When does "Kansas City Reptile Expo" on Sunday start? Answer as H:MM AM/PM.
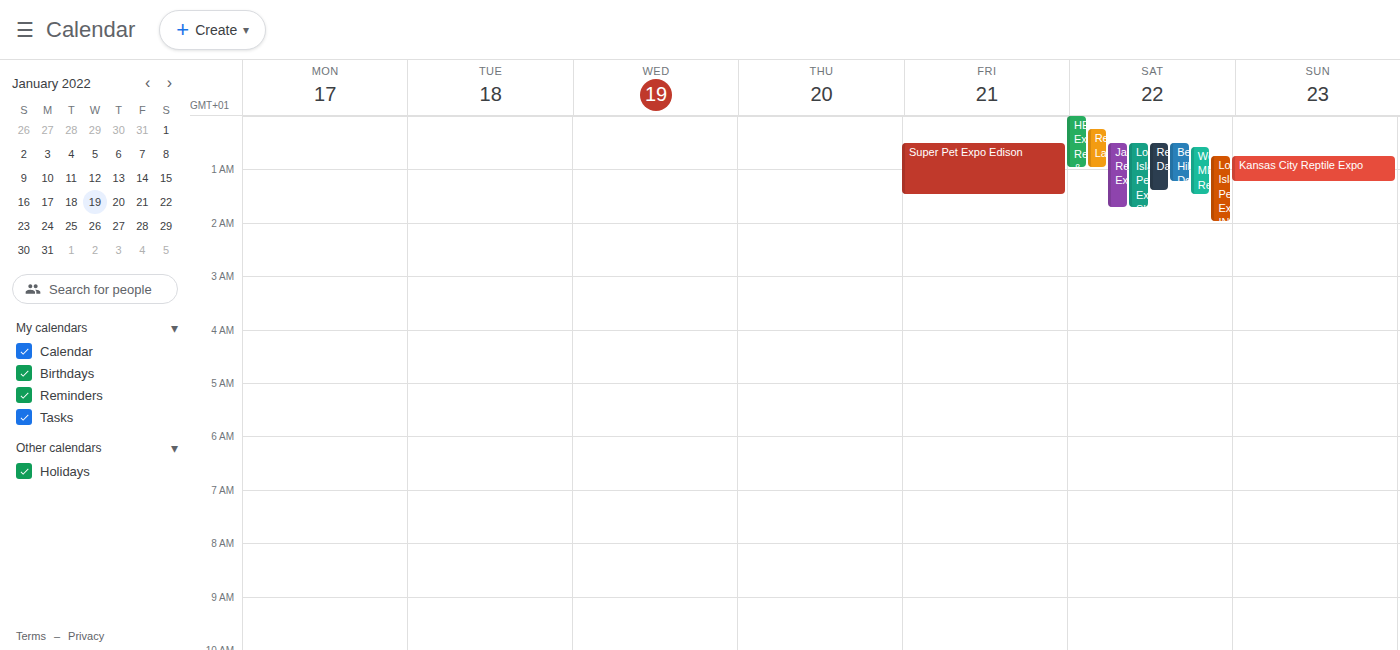
12:45 AM